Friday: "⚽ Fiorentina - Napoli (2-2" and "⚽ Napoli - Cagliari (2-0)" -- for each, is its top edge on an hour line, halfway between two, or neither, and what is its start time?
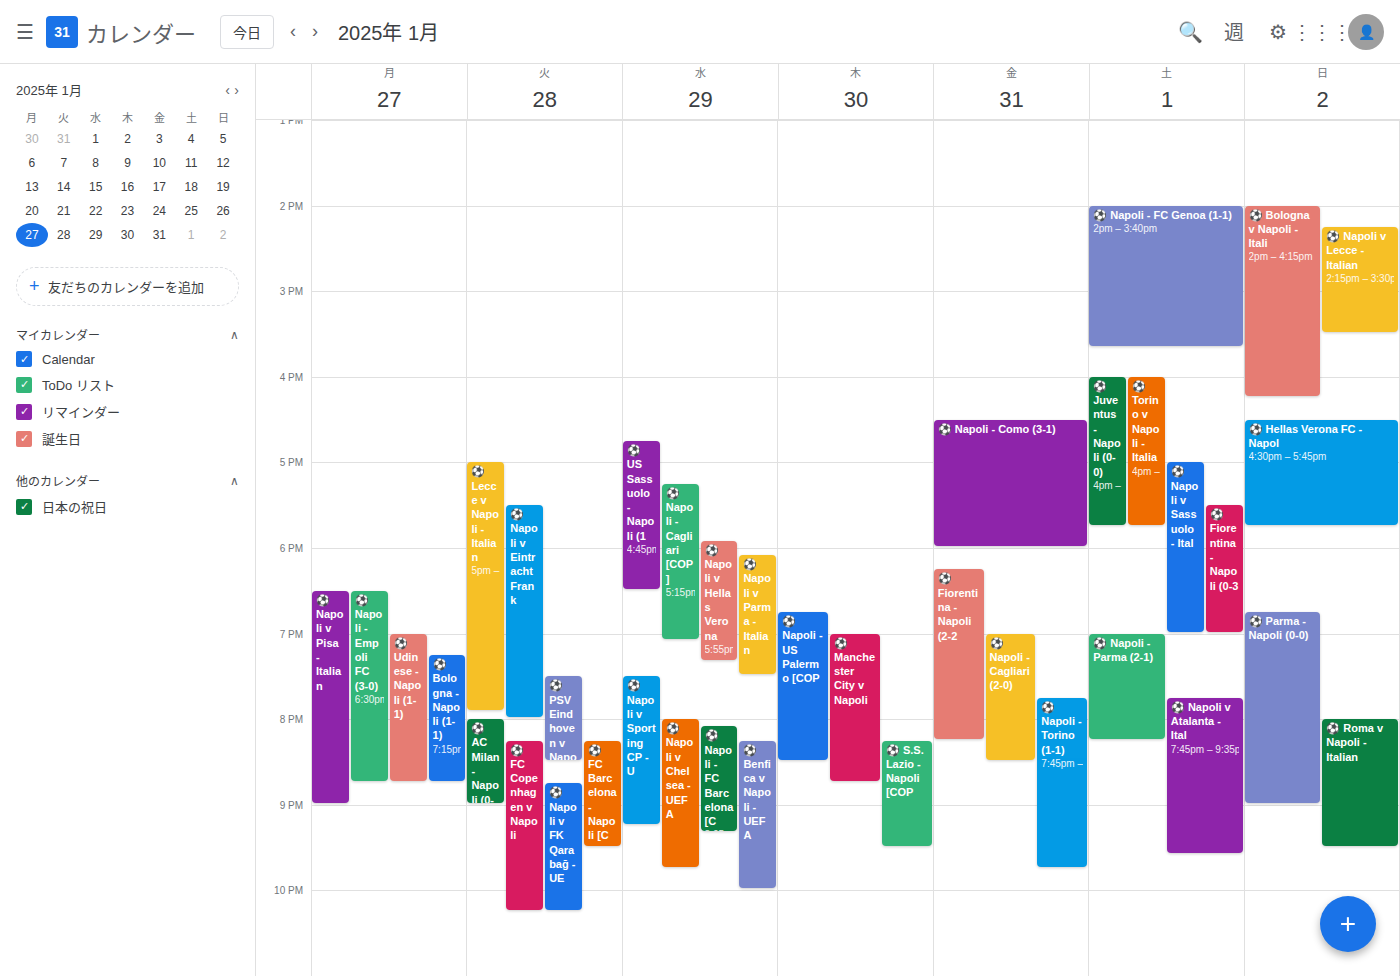
"⚽ Fiorentina - Napoli (2-2": 6:15 PM, neither: a quarter of the way from the 6 PM line to the 7 PM line. "⚽ Napoli - Cagliari (2-0)": 7:00 PM, exactly on the 7 PM line.